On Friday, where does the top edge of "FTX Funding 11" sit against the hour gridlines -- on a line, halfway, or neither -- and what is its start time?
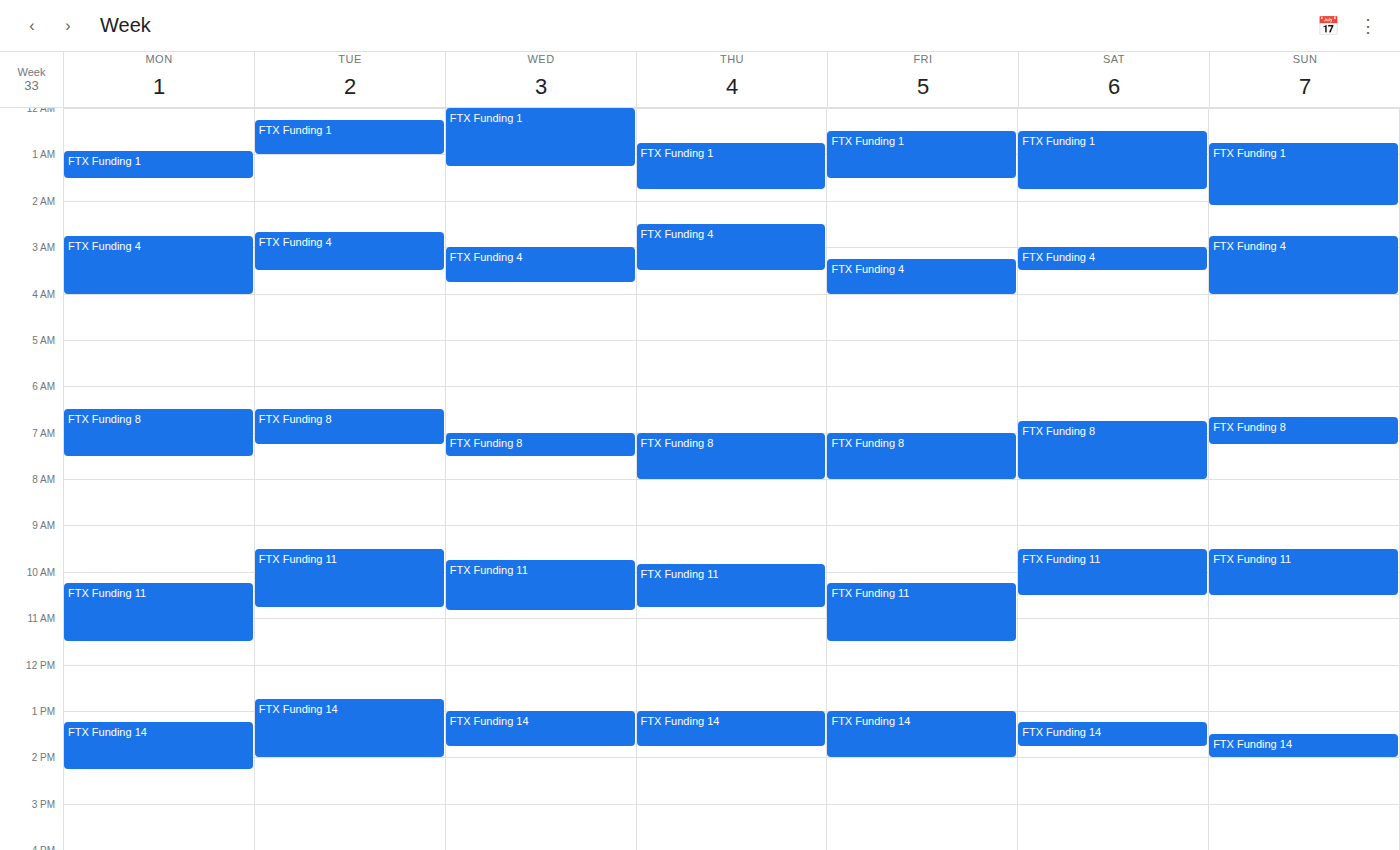
10:15 AM -- neither: a quarter of the way from the 10 AM line to the 11 AM line.